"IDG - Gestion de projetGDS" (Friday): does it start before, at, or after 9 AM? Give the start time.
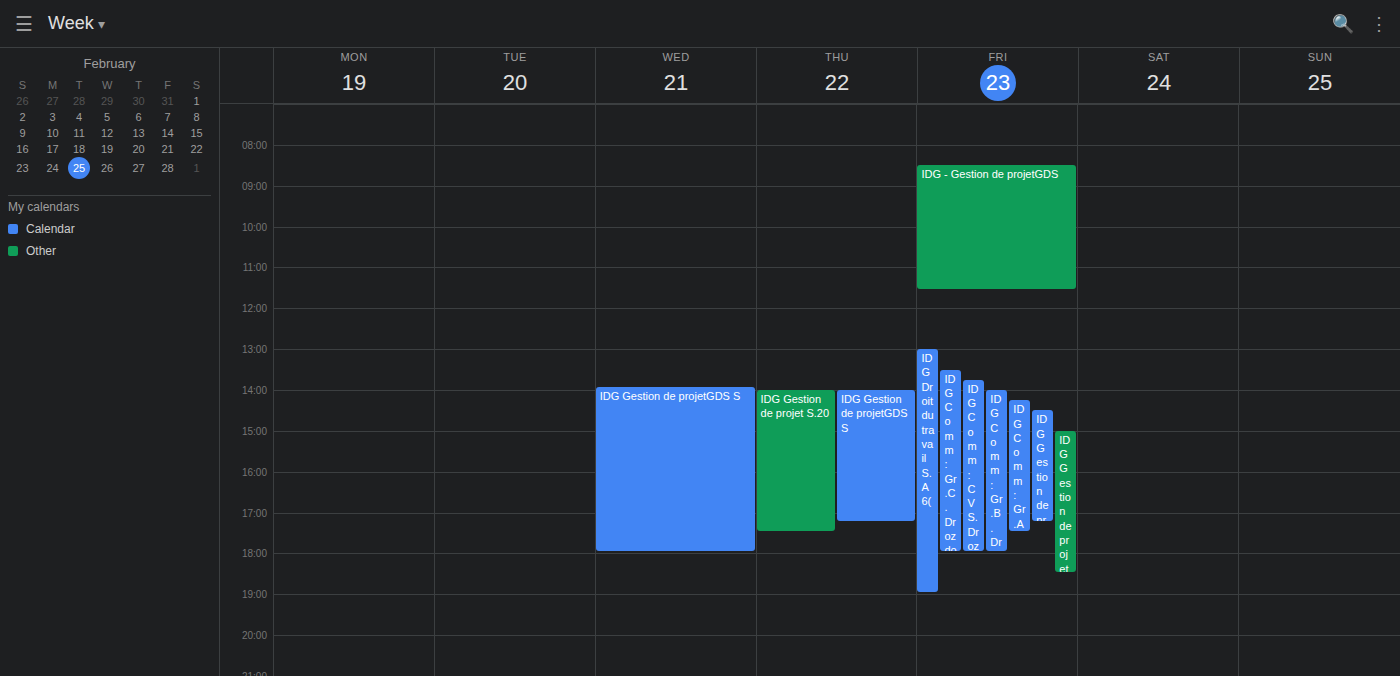
8:30 AM -- before 9 AM, 30 minutes above the 9 AM line.